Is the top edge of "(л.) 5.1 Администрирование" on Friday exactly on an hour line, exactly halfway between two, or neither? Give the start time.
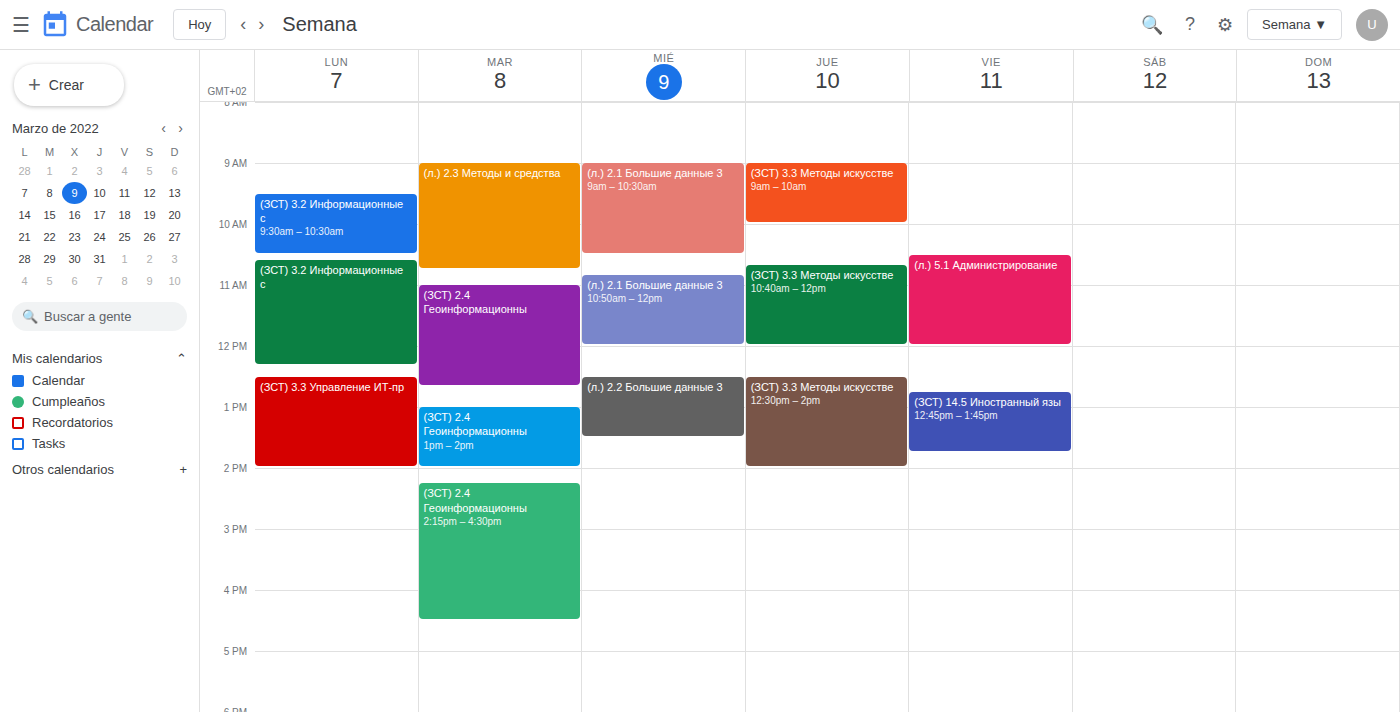
10:30 AM -- halfway between the 10 AM and 11 AM lines.